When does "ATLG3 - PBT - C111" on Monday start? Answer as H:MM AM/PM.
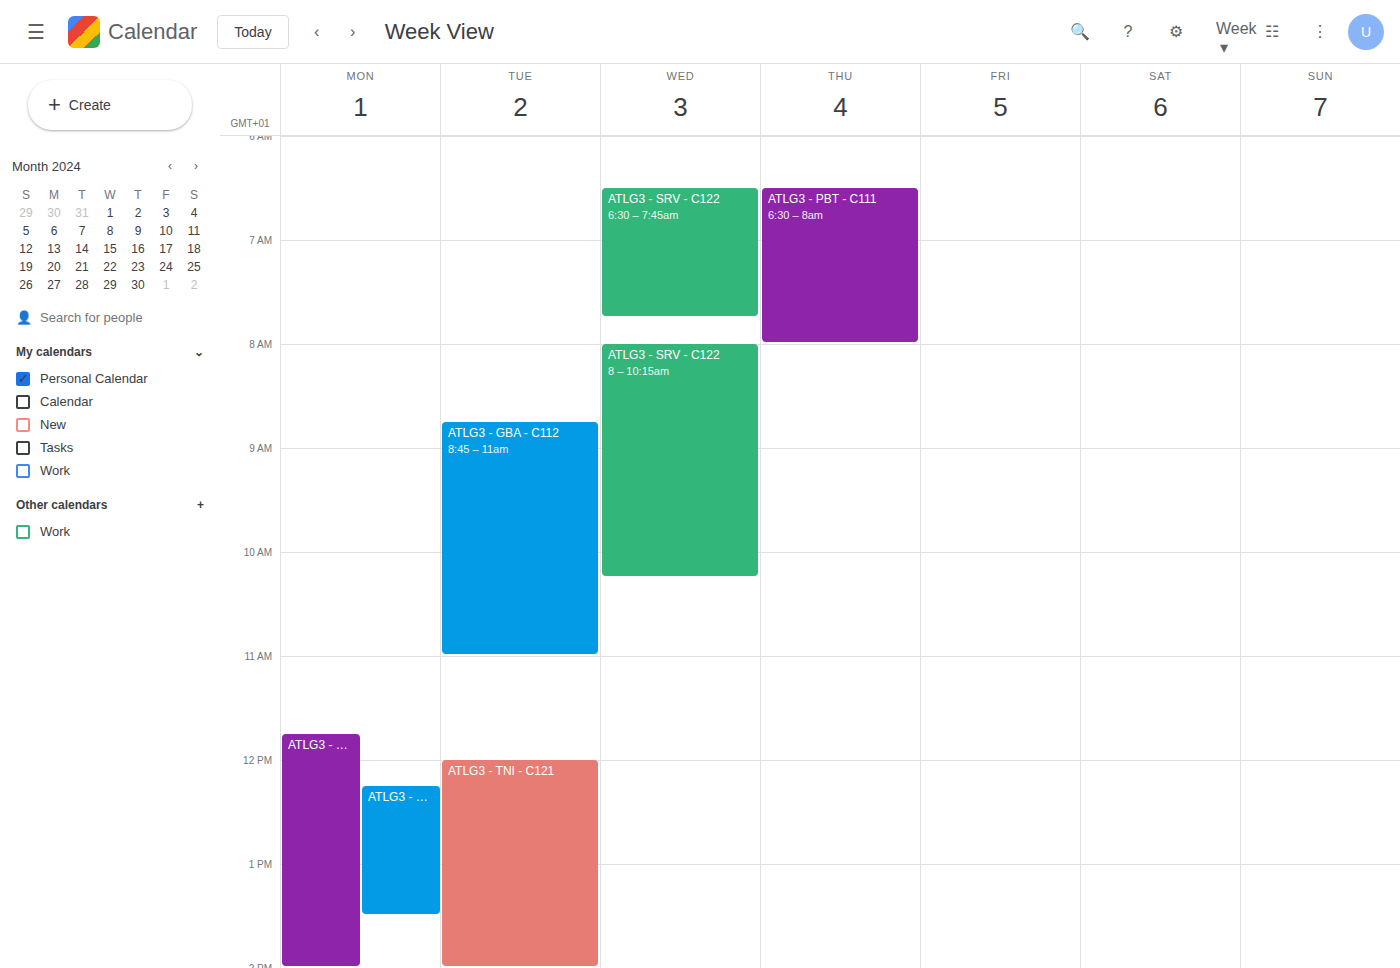
11:45 AM